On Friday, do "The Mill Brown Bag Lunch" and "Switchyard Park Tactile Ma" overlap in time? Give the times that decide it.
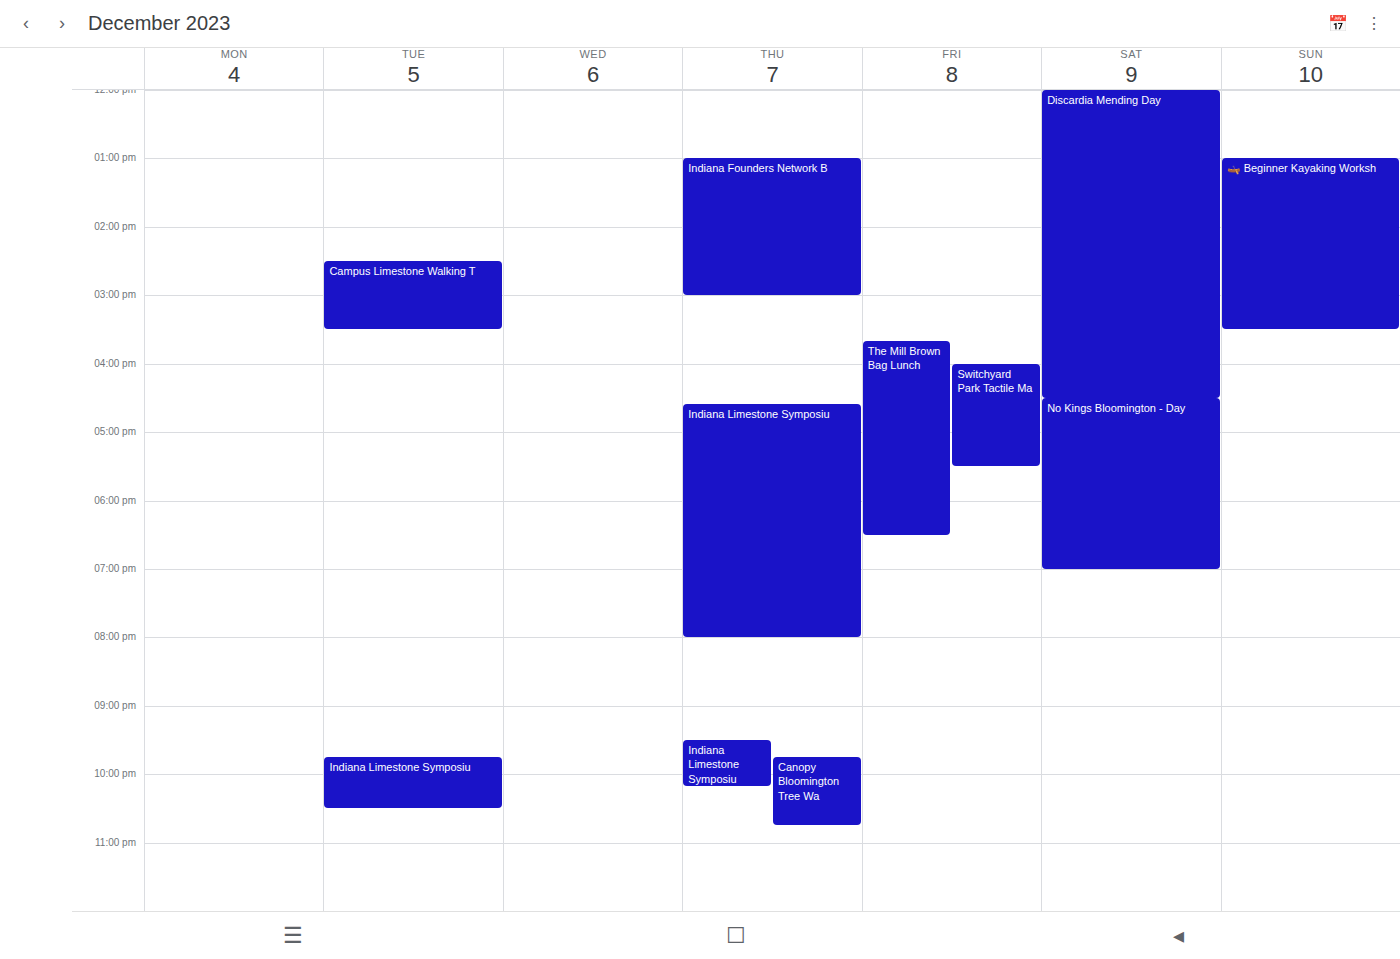
"Switchyard Park Tactile Ma" runs 16:00 to 17:30, inside "The Mill Brown Bag Lunch" -- they overlap.